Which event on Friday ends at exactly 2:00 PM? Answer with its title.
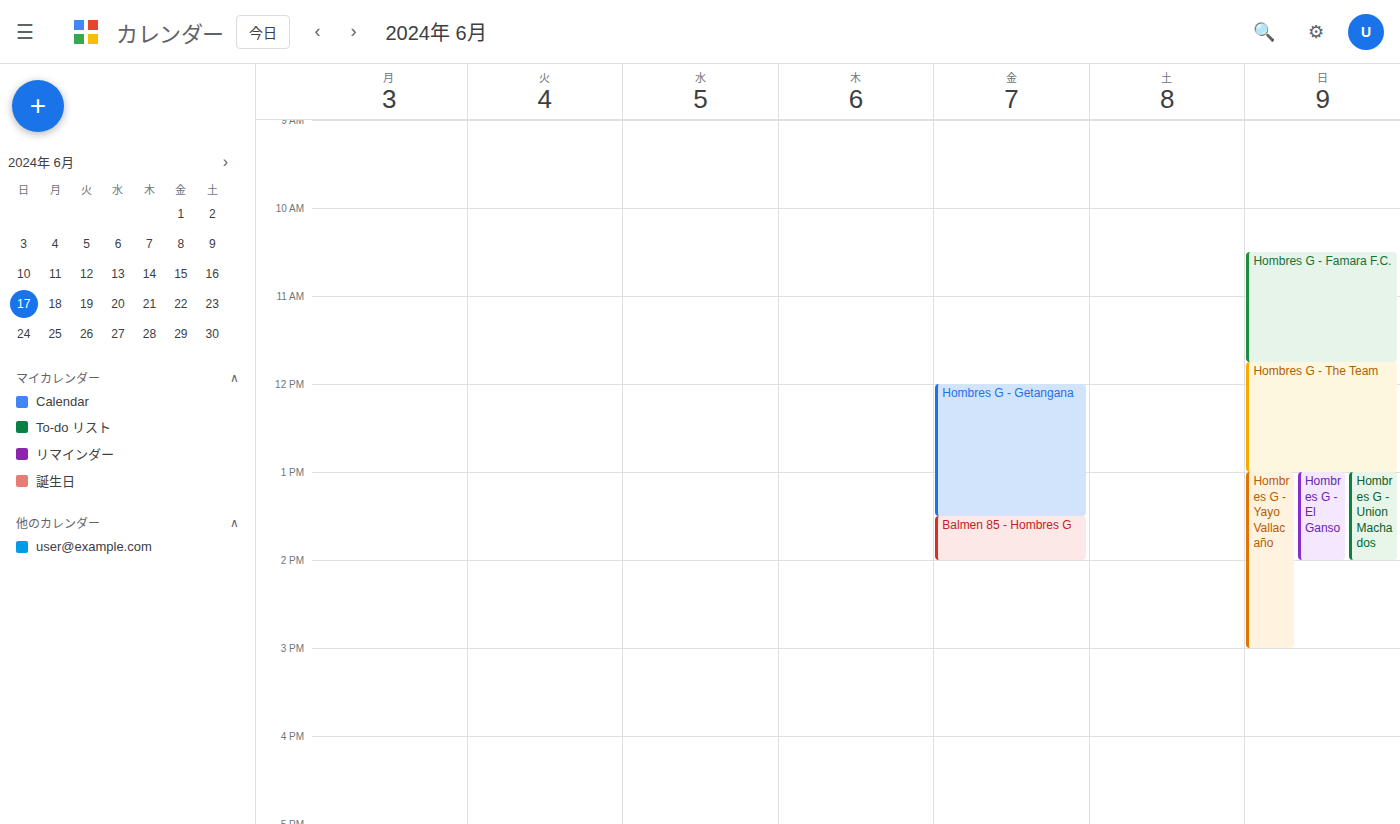
"Balmen 85 - Hombres G"